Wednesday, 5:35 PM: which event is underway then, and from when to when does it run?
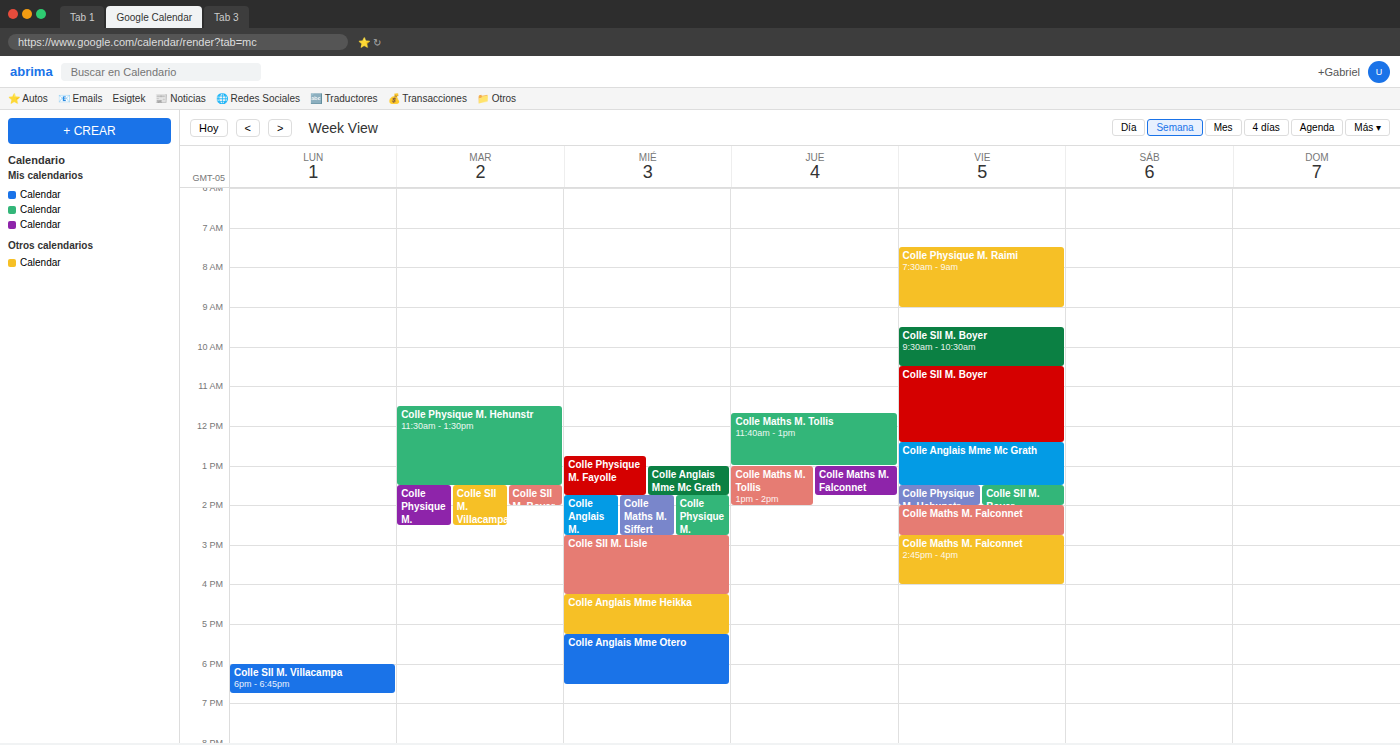
"Colle Anglais Mme Otero", 5:15 PM to 6:30 PM